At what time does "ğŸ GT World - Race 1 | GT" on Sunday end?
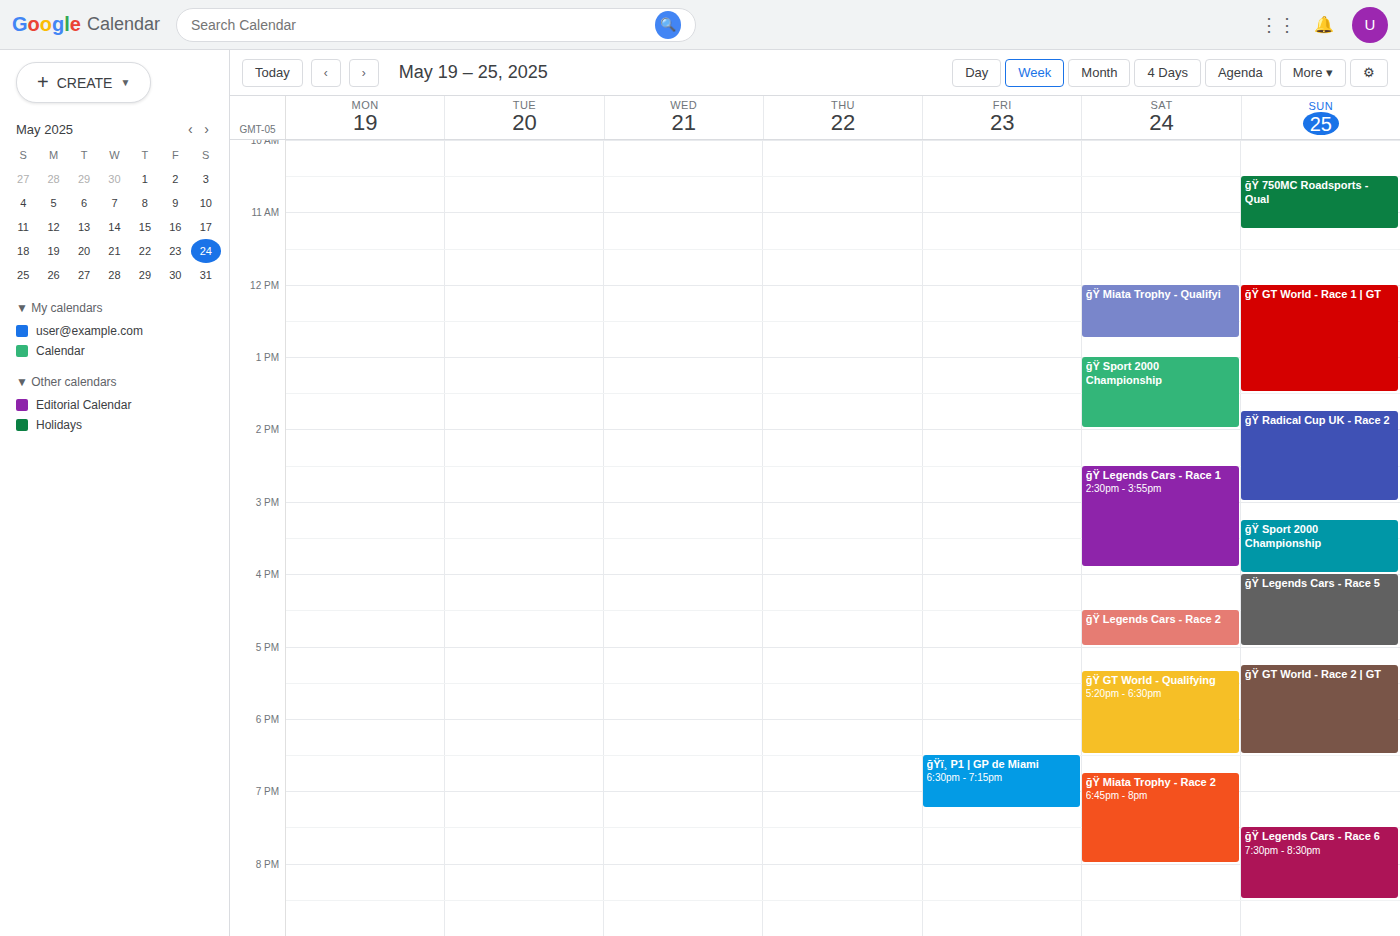
1:30 PM